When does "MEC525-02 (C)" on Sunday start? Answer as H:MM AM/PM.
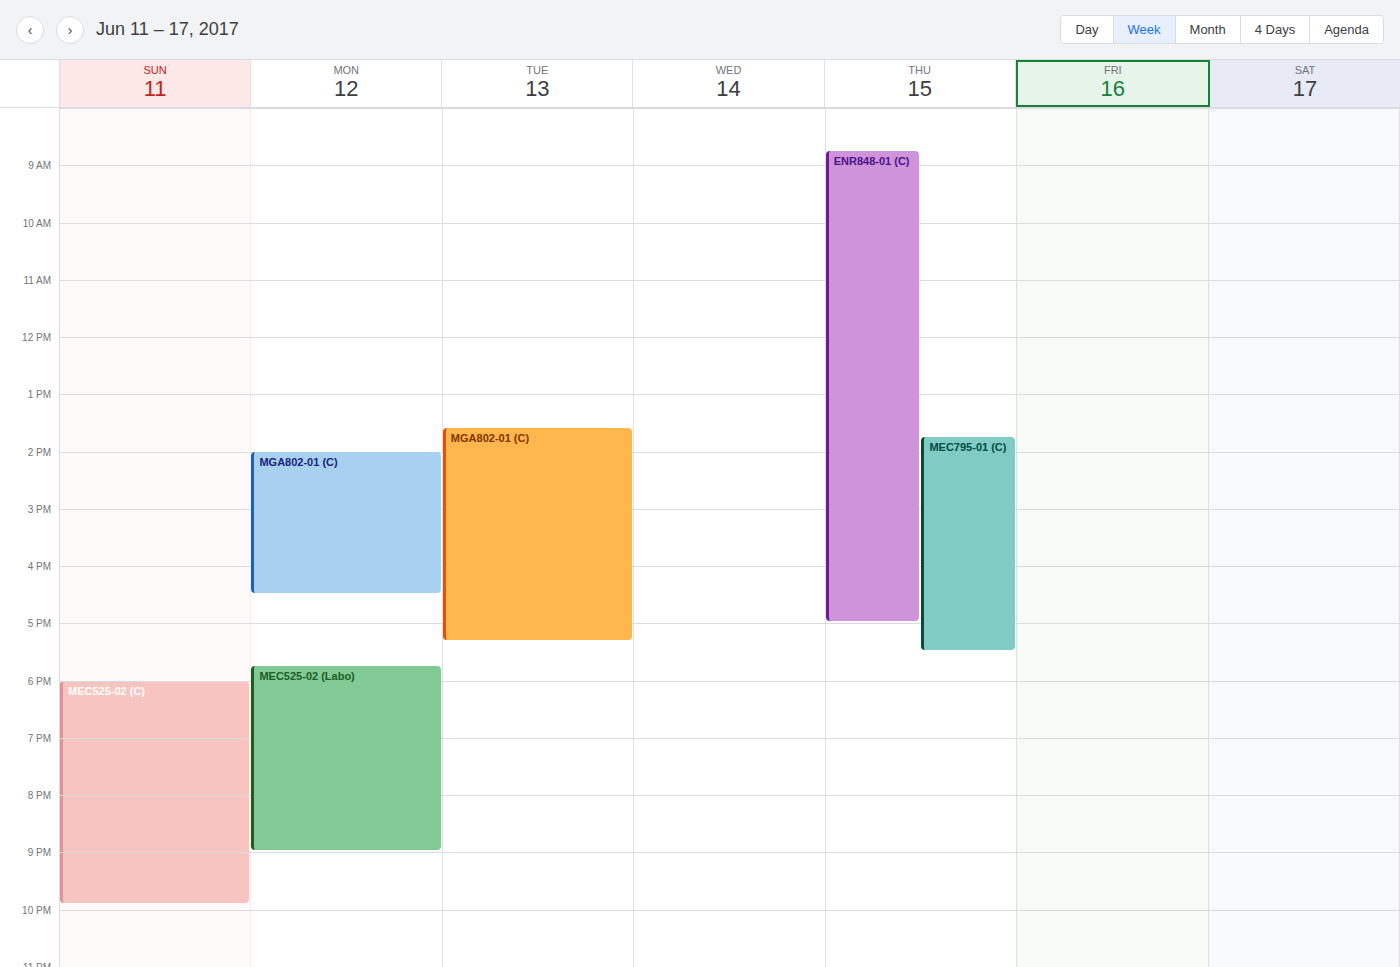
6:00 PM